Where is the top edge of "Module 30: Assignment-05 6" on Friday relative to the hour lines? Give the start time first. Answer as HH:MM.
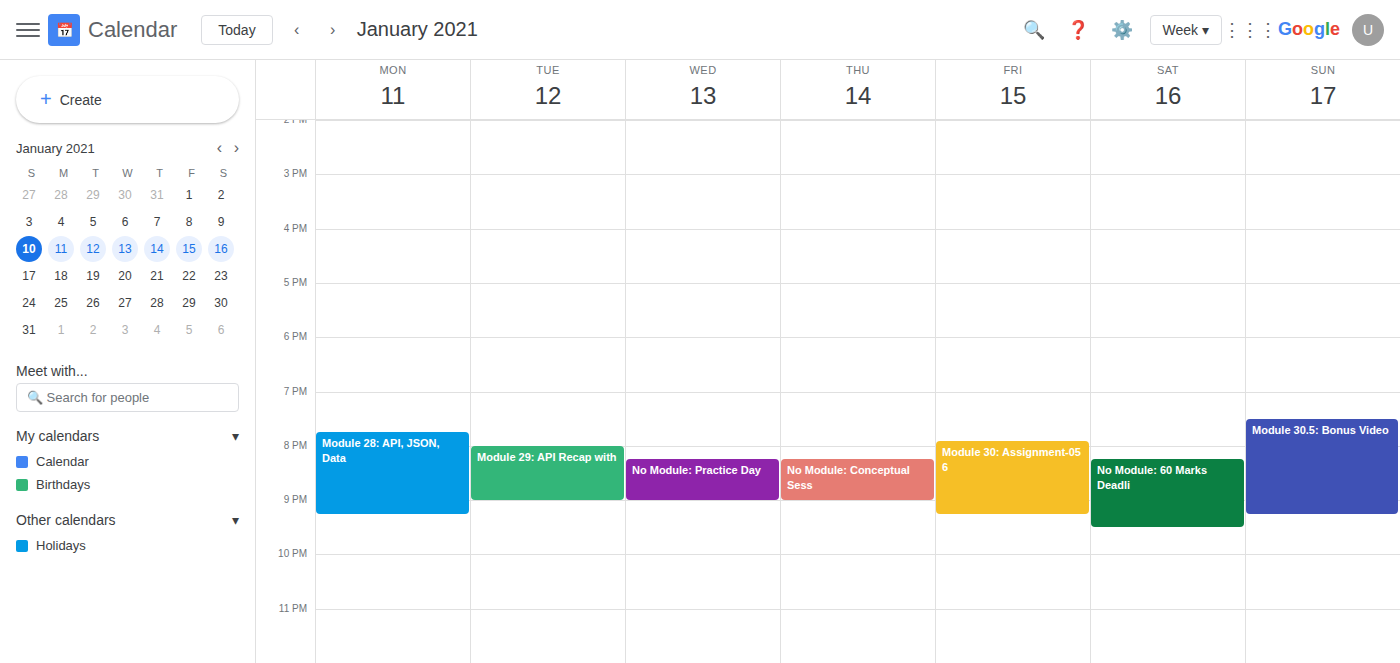
19:55 -- neither: 55 minutes below the 19:00 line and 5 minutes above the 20:00 line.